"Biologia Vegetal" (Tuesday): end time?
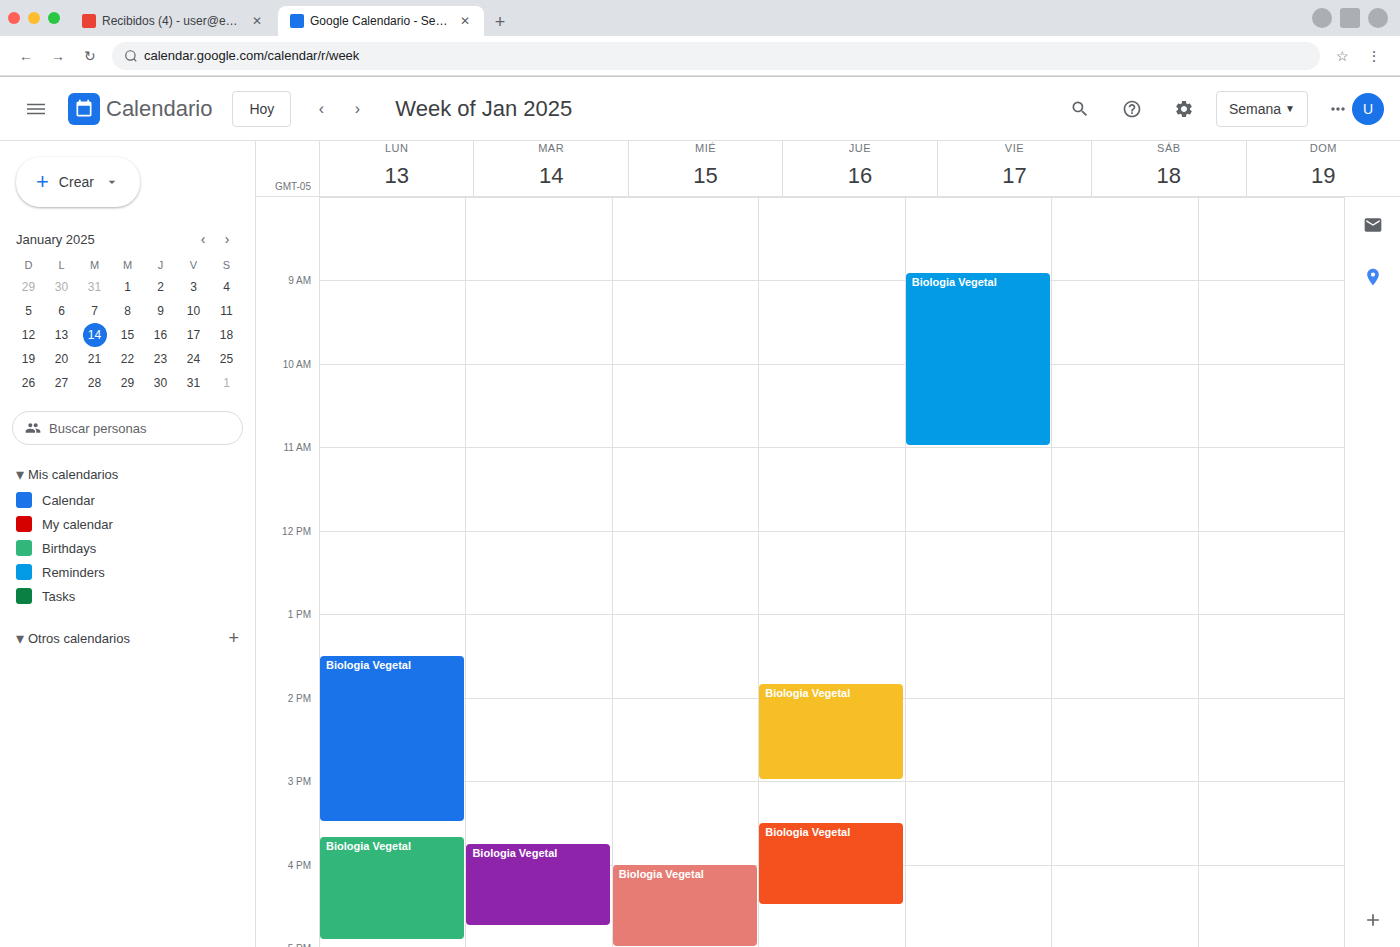
4:45 PM